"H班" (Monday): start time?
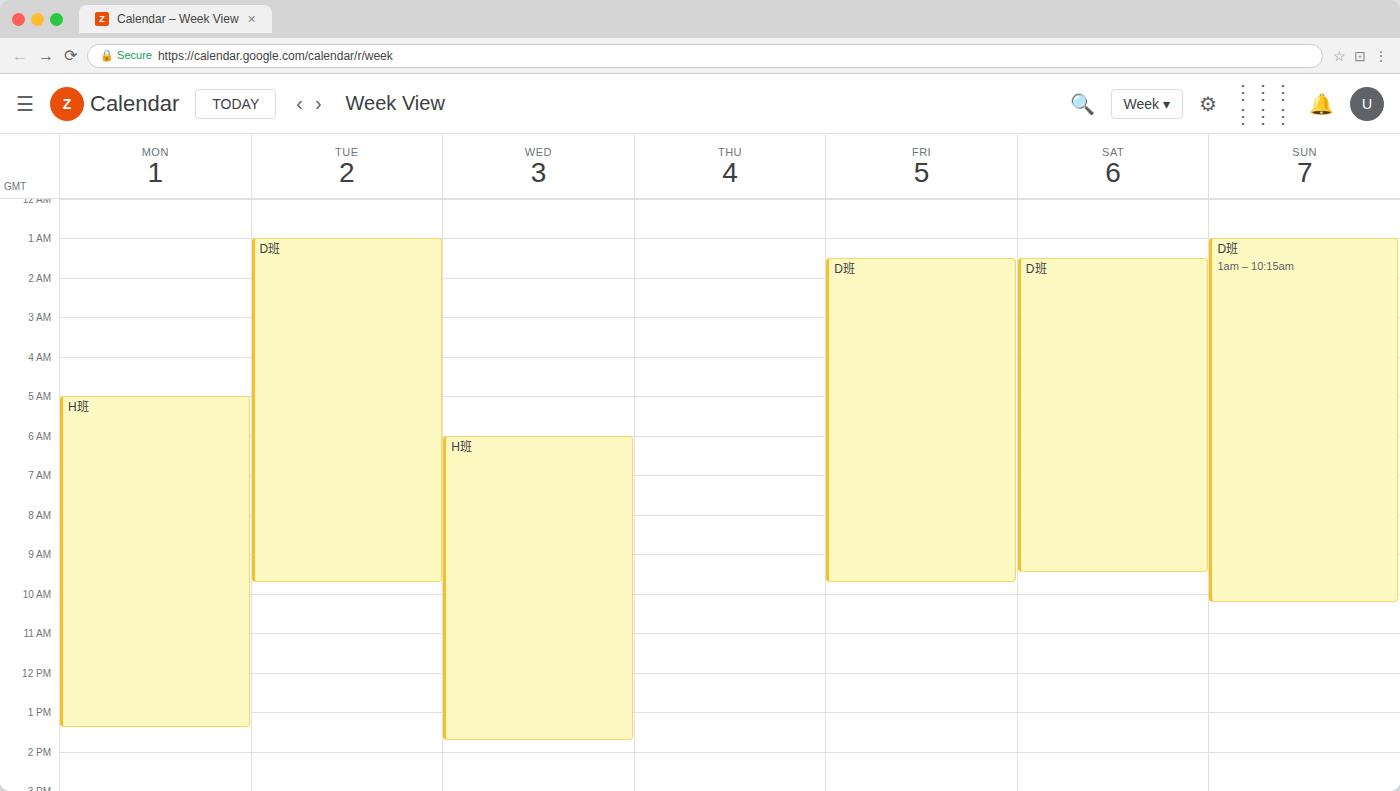
5:00 AM